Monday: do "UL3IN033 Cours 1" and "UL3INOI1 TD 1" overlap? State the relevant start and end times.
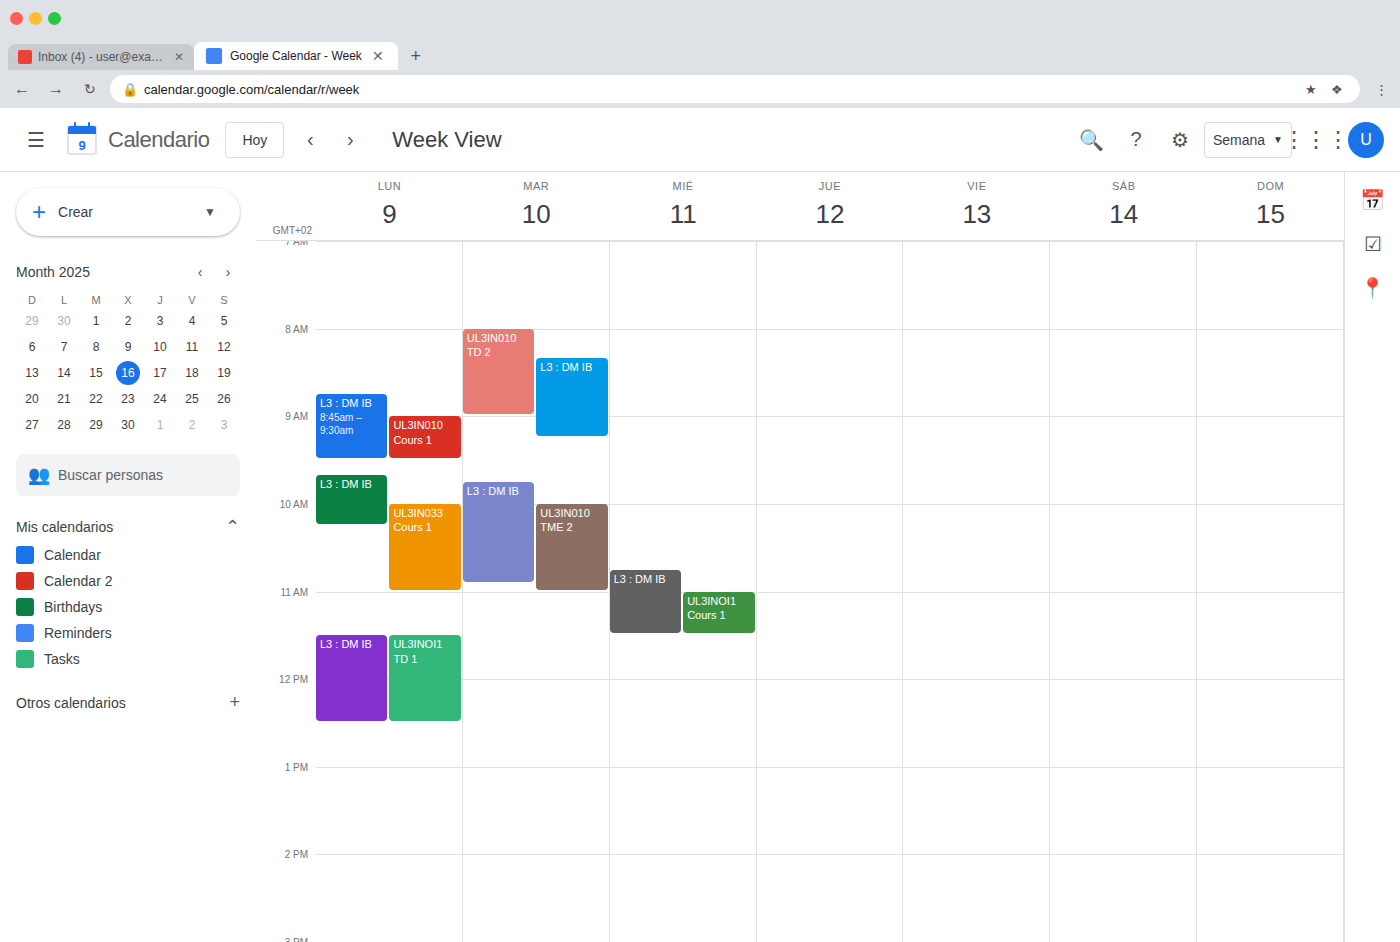
"UL3IN033 Cours 1" ends at 11:00 AM and "UL3INOI1 TD 1" starts at 11:30 AM -- no overlap.